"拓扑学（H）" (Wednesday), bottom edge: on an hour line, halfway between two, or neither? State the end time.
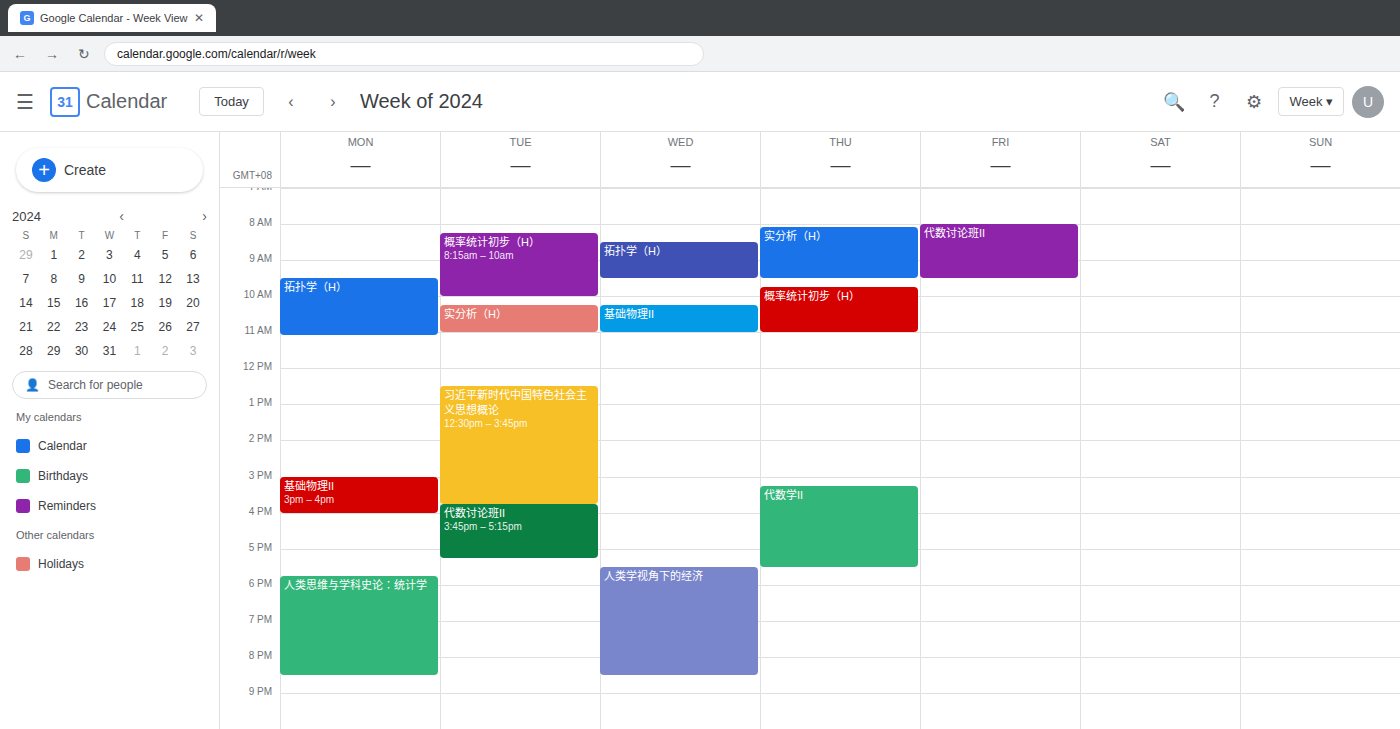
9:30 AM -- halfway between the 9 AM and 10 AM lines.